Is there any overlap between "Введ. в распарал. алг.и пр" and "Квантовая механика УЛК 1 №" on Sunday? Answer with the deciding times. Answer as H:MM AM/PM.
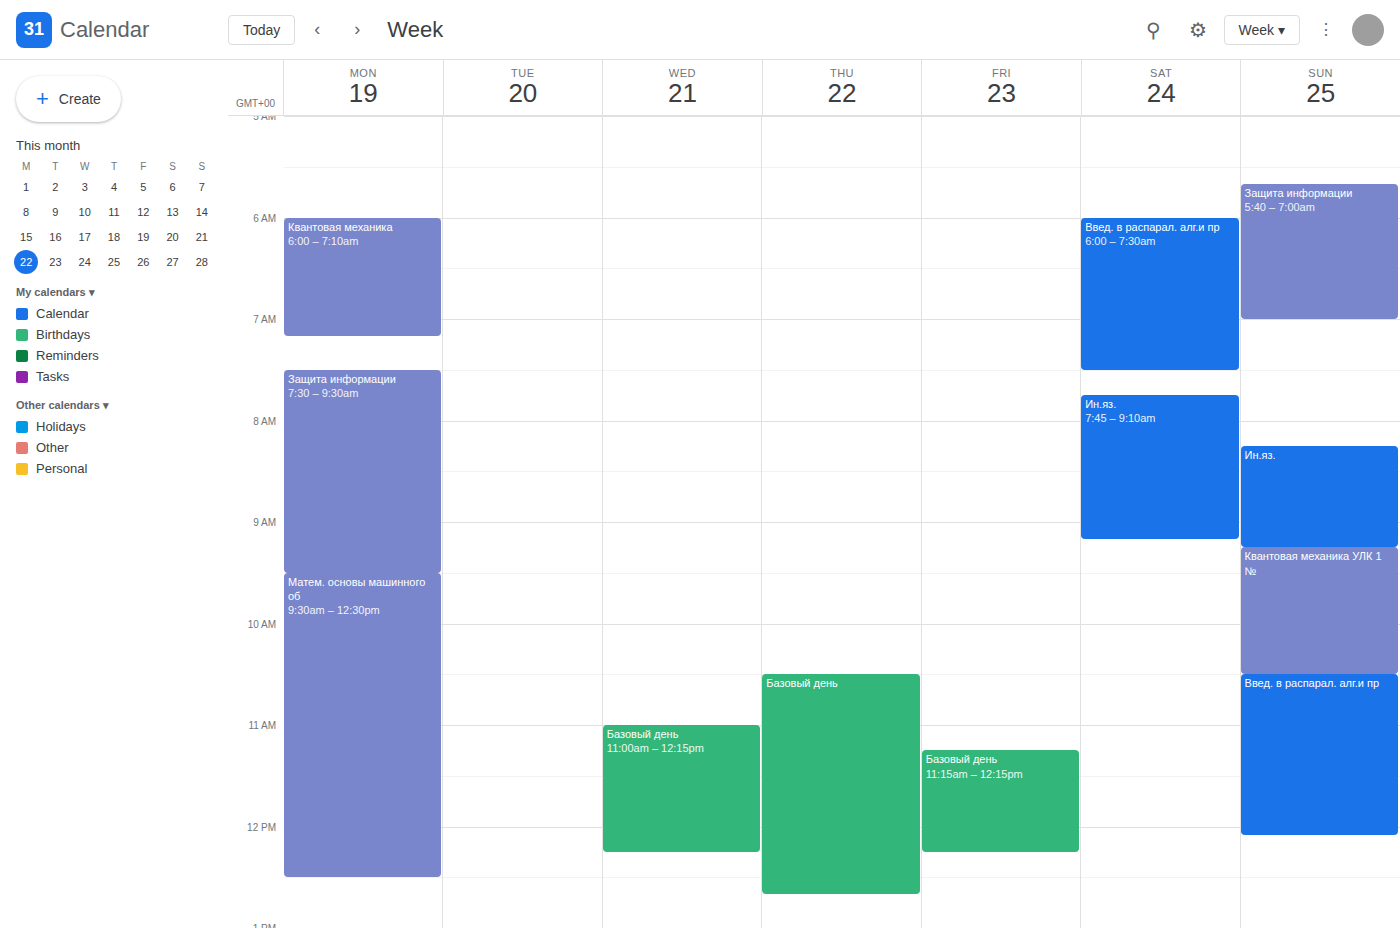
"Квантовая механика УЛК 1 №" ends at 10:30 AM, exactly when "Введ. в распарал. алг.и пр" starts -- they touch but do not overlap.